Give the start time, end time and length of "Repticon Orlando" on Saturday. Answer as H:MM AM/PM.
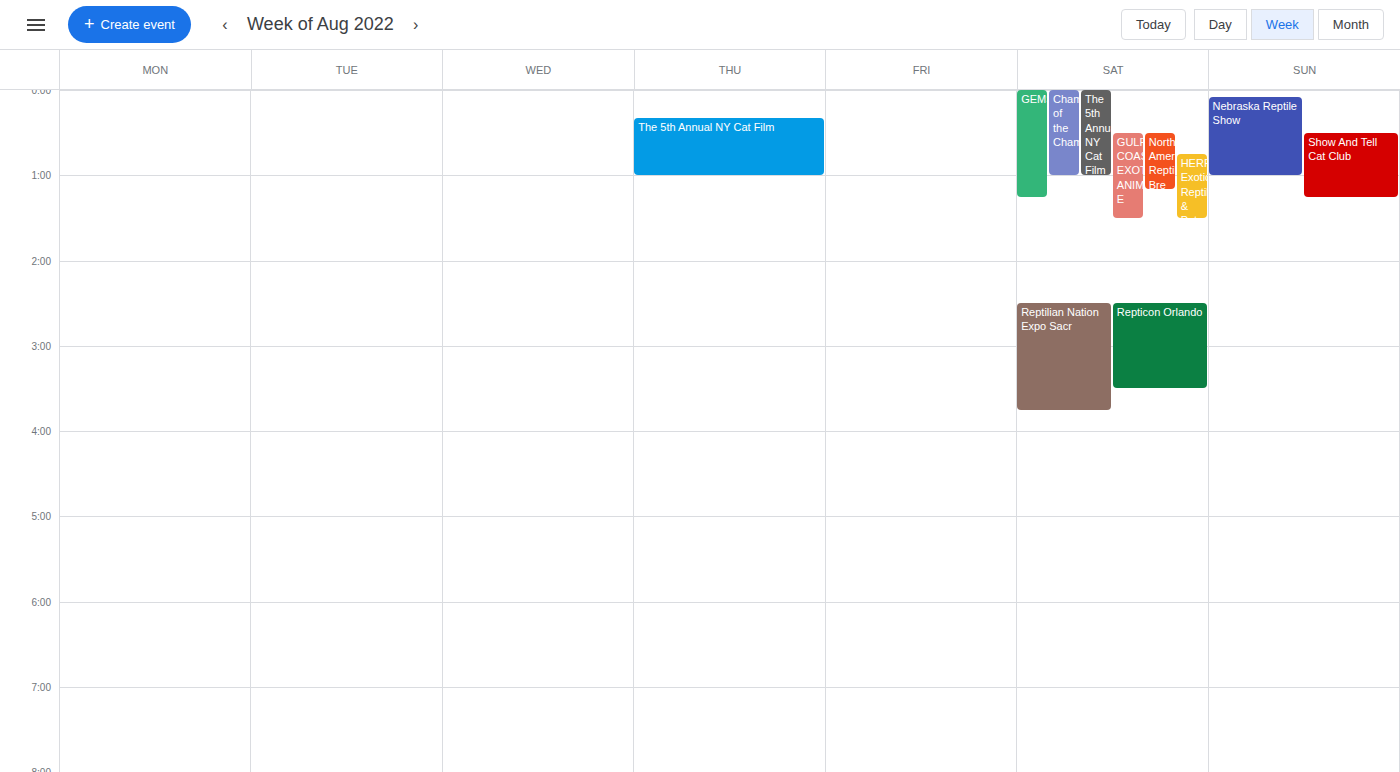
2:30 AM to 3:30 AM, 1 hour